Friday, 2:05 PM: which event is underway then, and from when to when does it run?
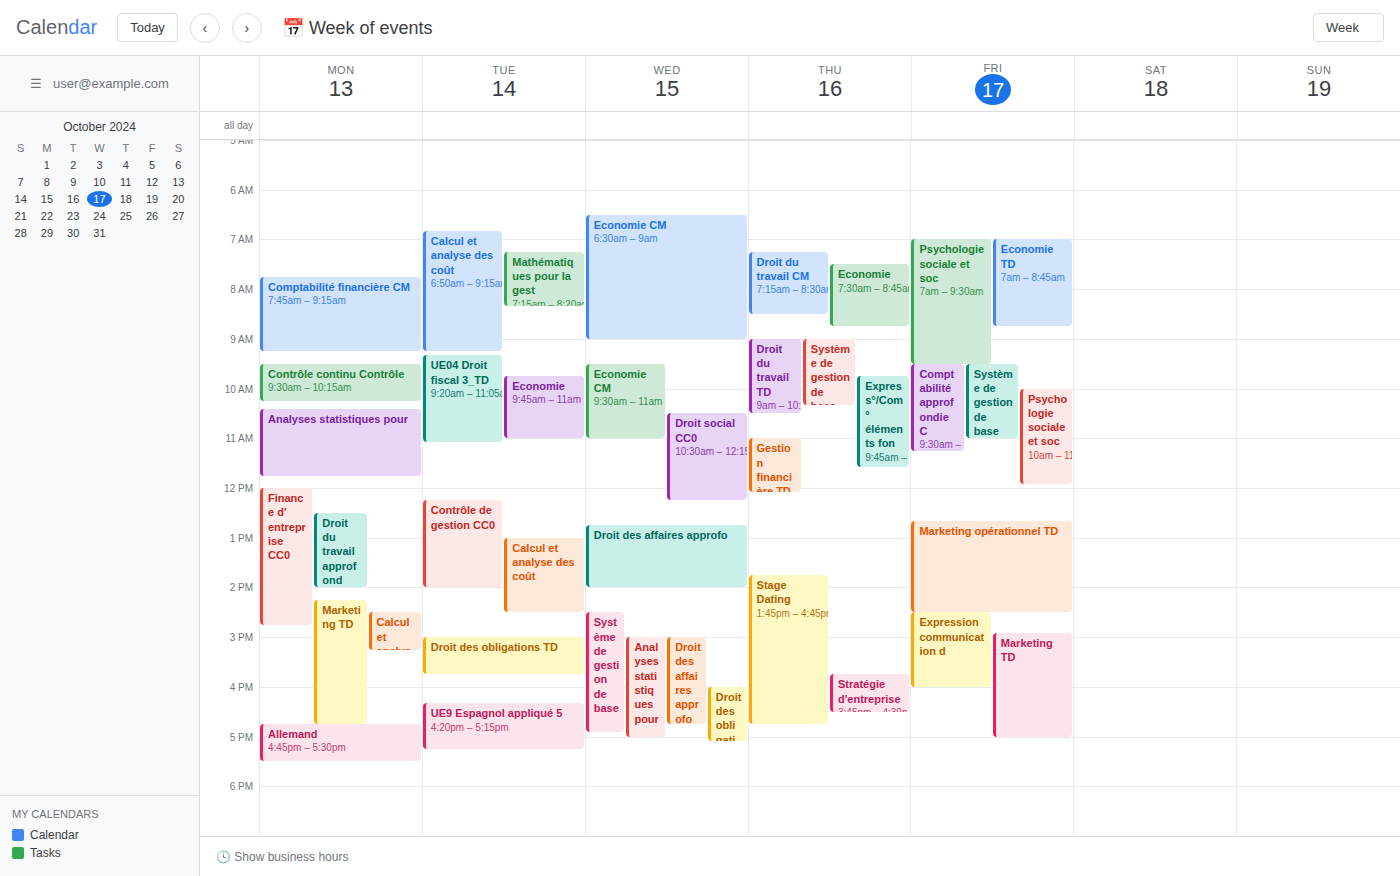
"Marketing opérationnel TD", 12:40 PM to 2:30 PM